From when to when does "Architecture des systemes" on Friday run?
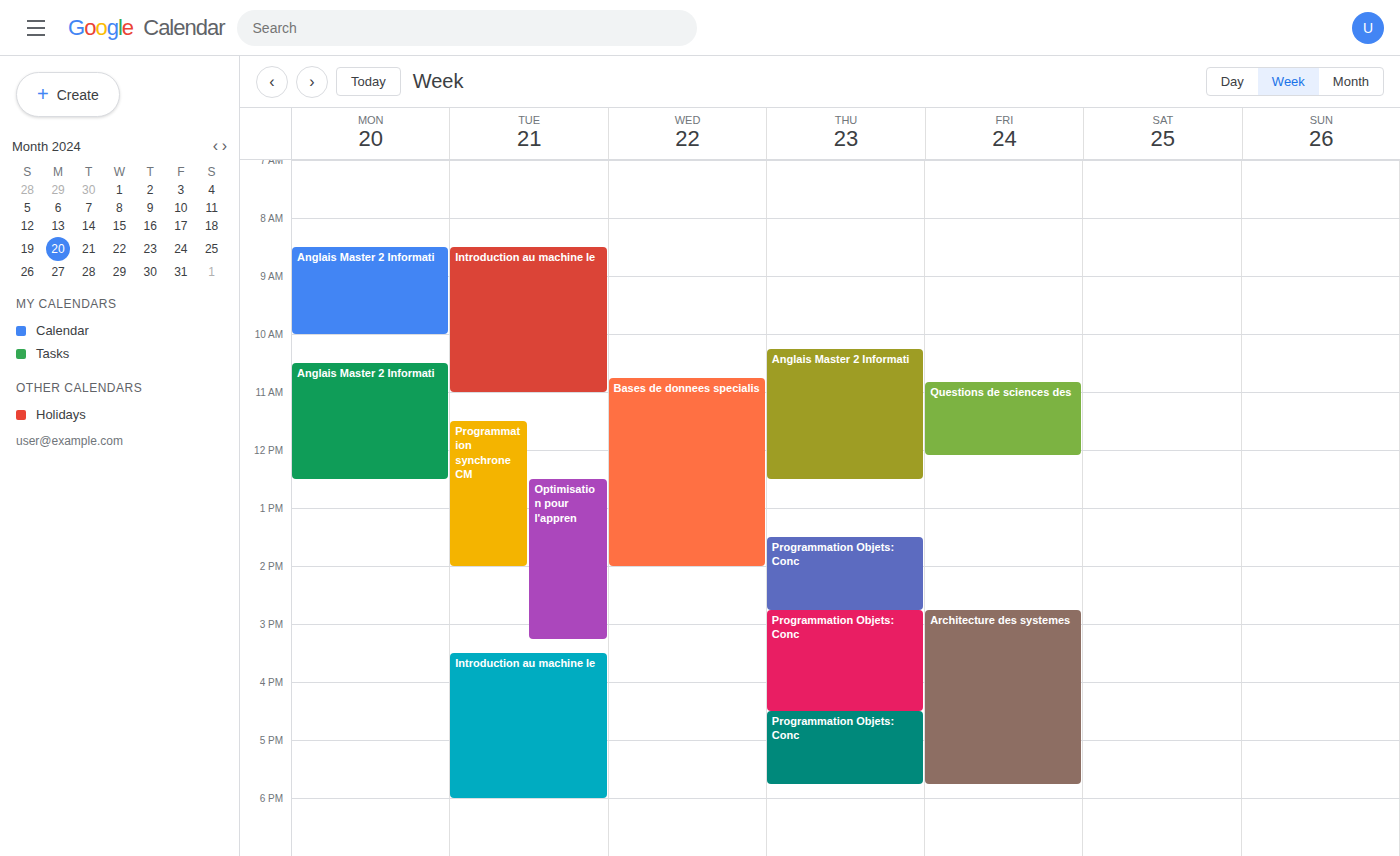
2:45 PM to 5:45 PM